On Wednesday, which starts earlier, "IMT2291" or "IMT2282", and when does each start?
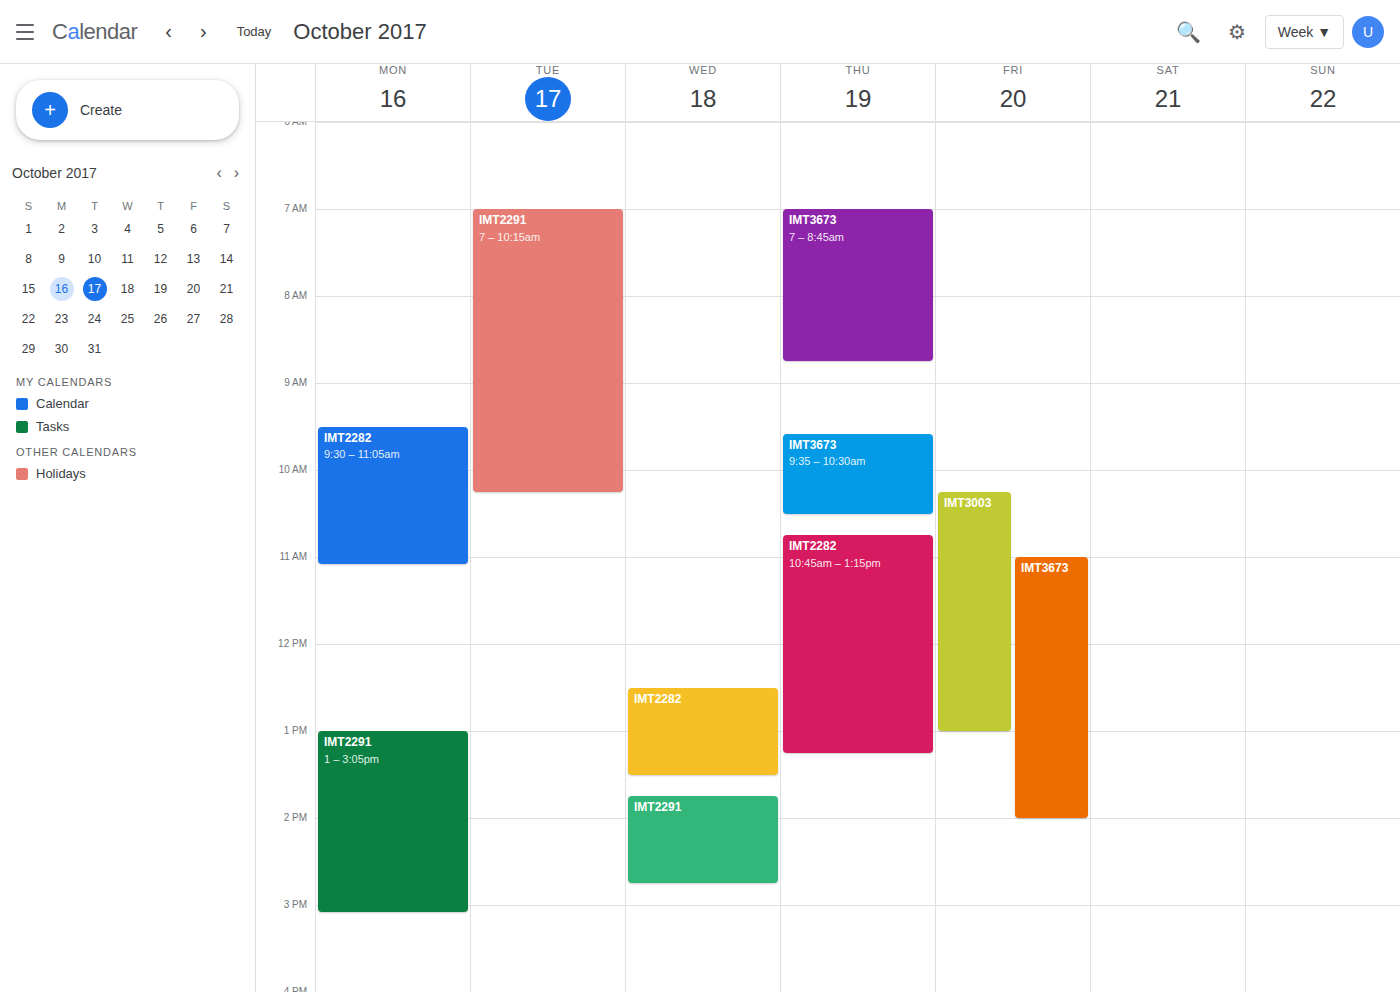
"IMT2282" 12:30 PM; "IMT2291" 1:45 PM.